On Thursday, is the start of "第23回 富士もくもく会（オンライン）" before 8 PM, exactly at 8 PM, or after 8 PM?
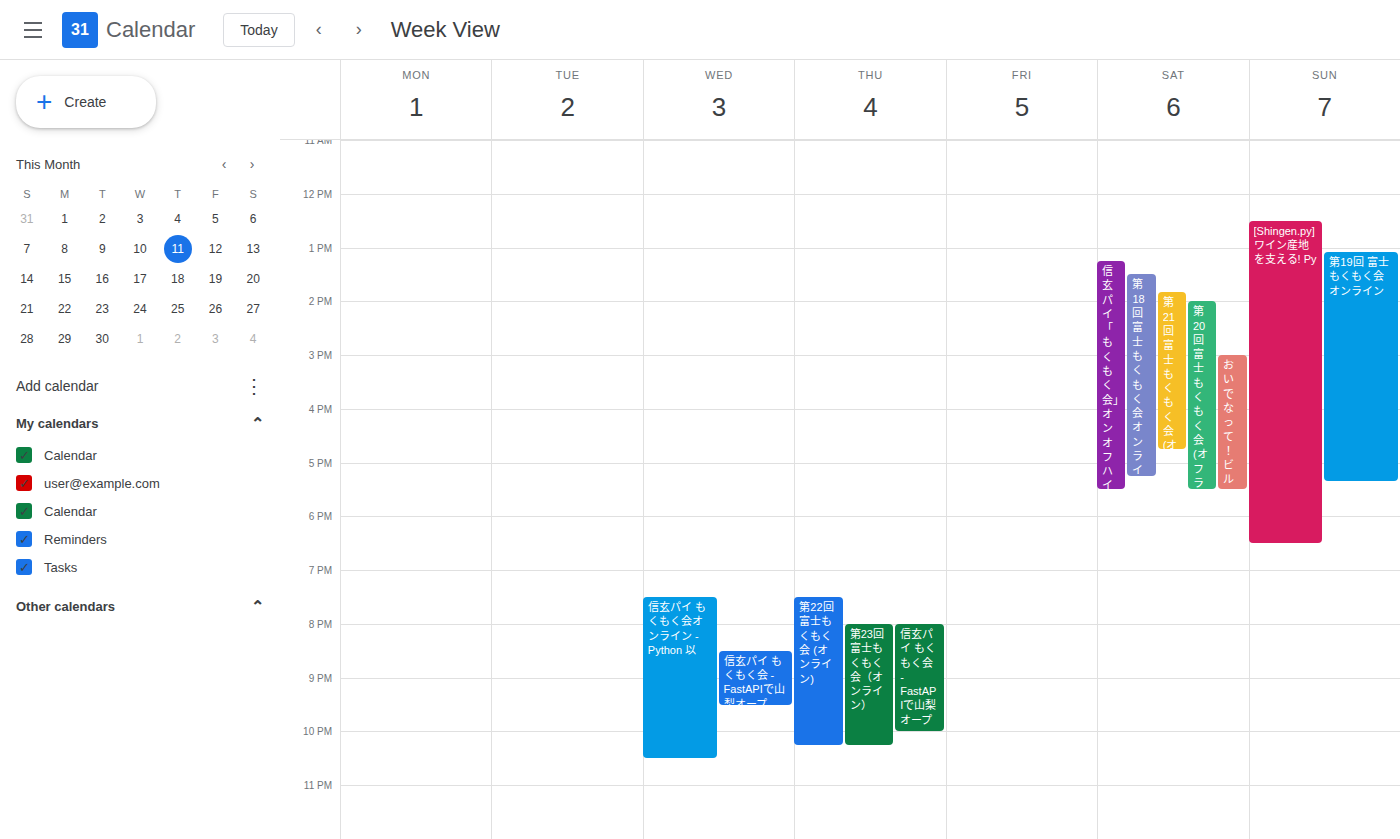
8:00 PM -- exactly at 8 PM, on the 8 PM line.